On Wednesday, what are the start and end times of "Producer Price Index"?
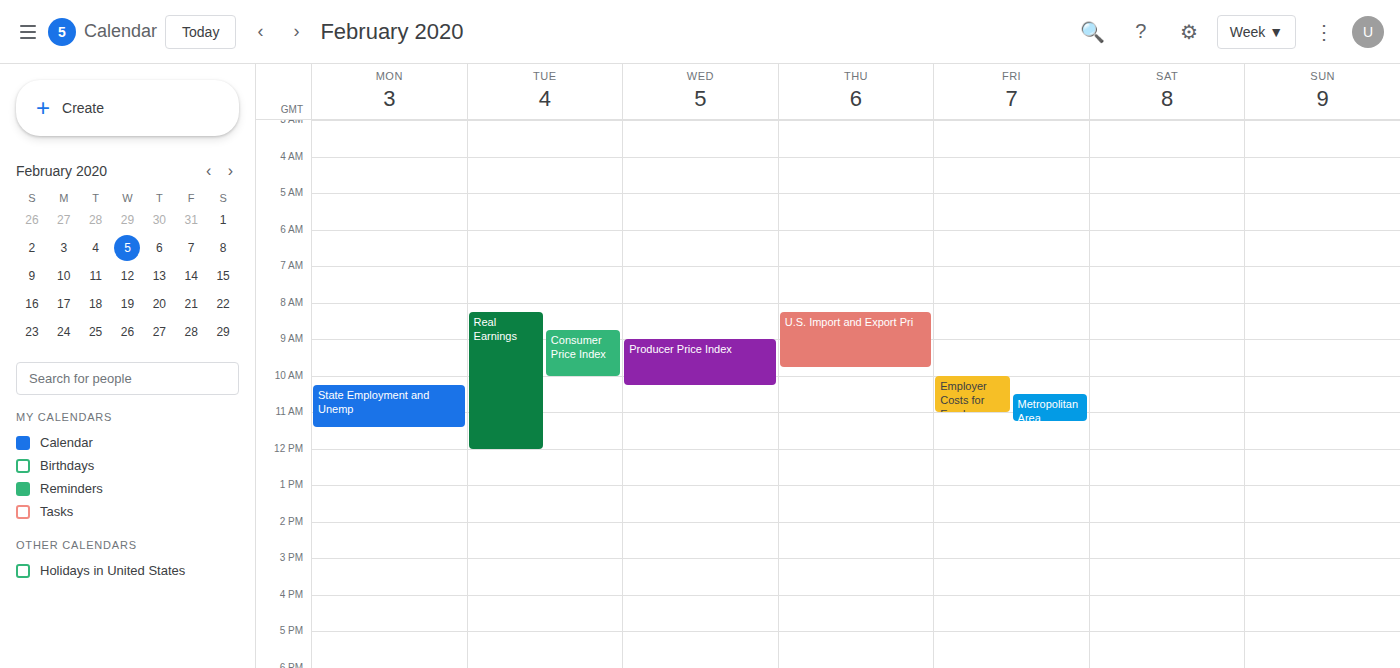
9:00 AM to 10:15 AM